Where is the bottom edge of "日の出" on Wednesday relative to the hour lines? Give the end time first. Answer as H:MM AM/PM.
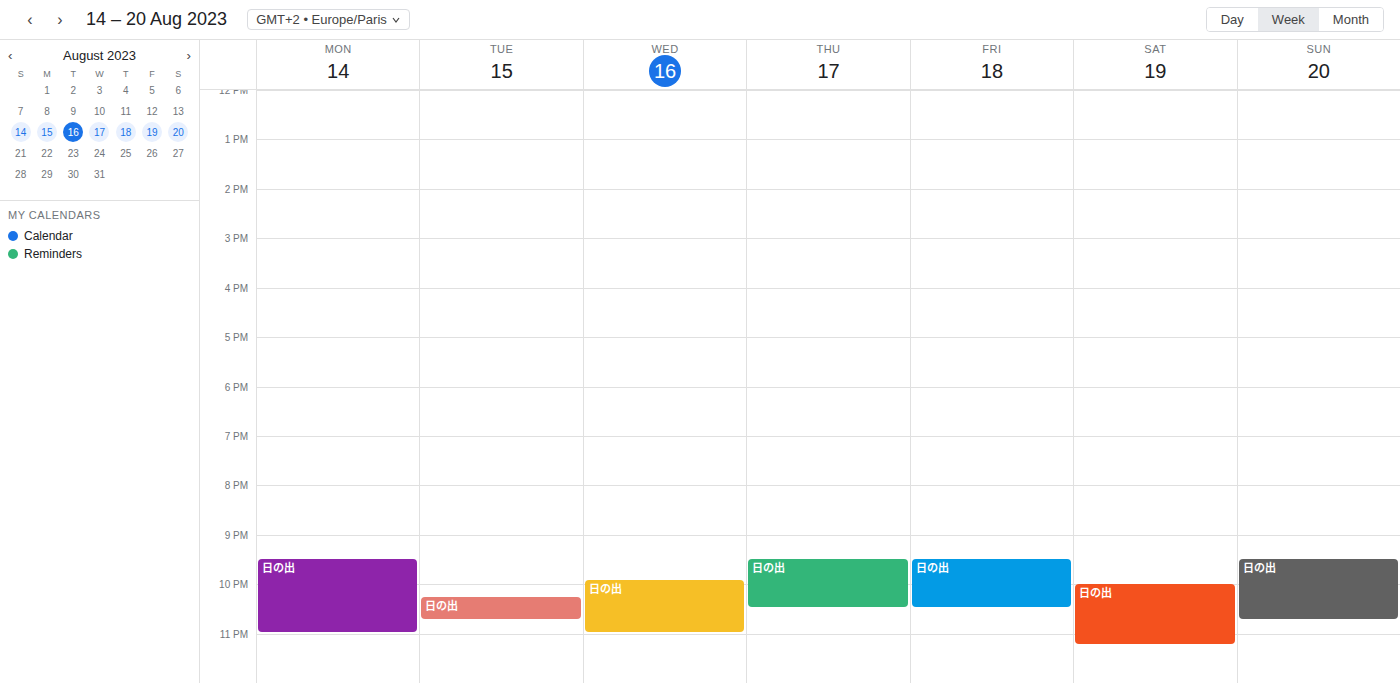
11:00 PM -- exactly on the 11 PM line.